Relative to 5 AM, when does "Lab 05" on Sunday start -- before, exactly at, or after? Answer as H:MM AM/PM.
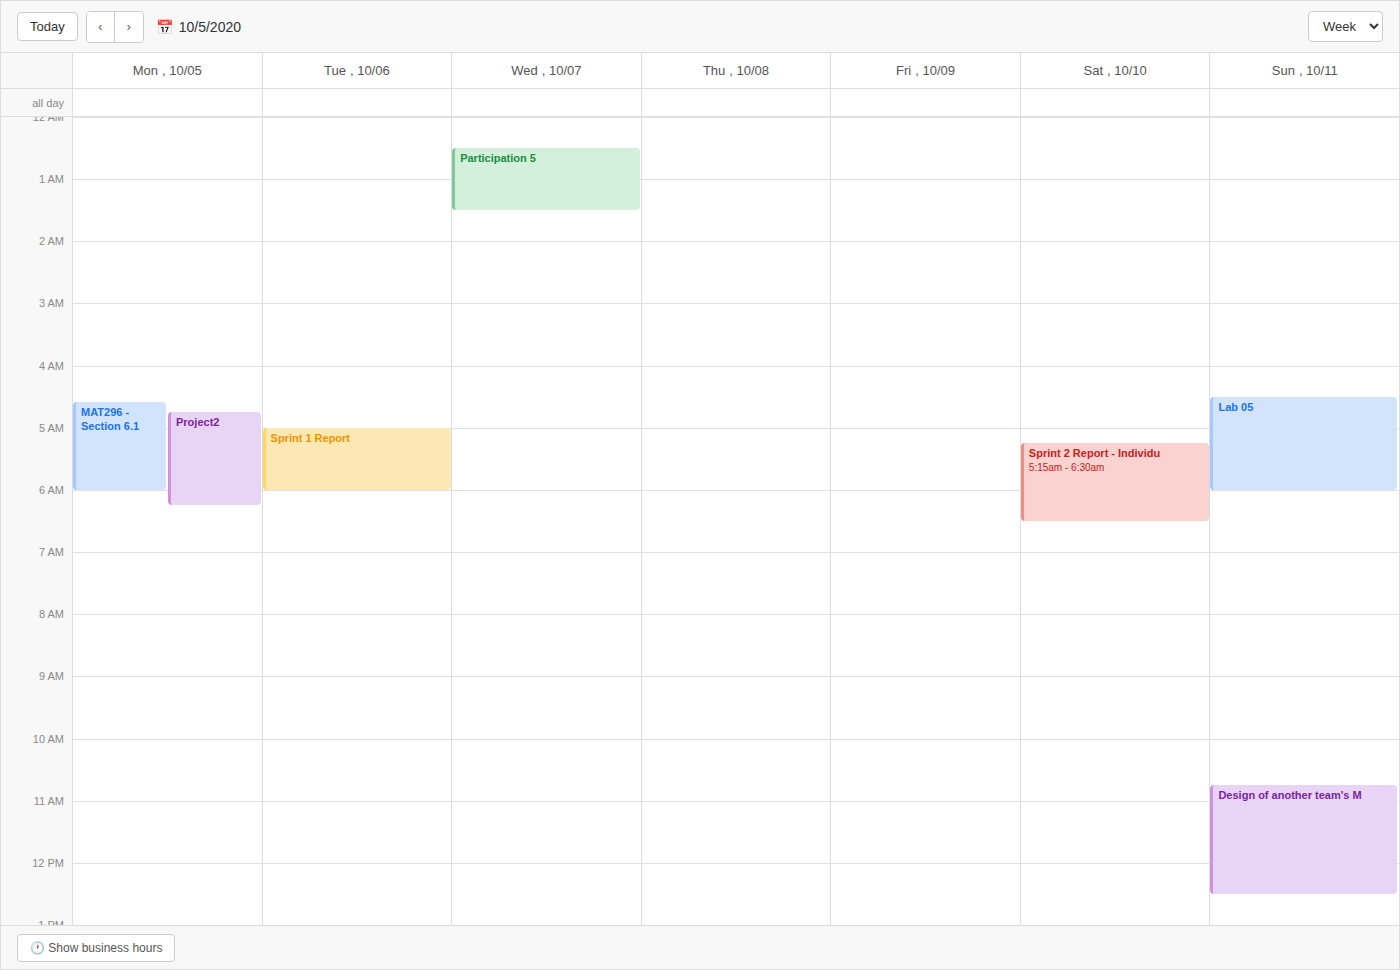
4:30 AM -- before 5 AM, 30 minutes above the 5 AM line.